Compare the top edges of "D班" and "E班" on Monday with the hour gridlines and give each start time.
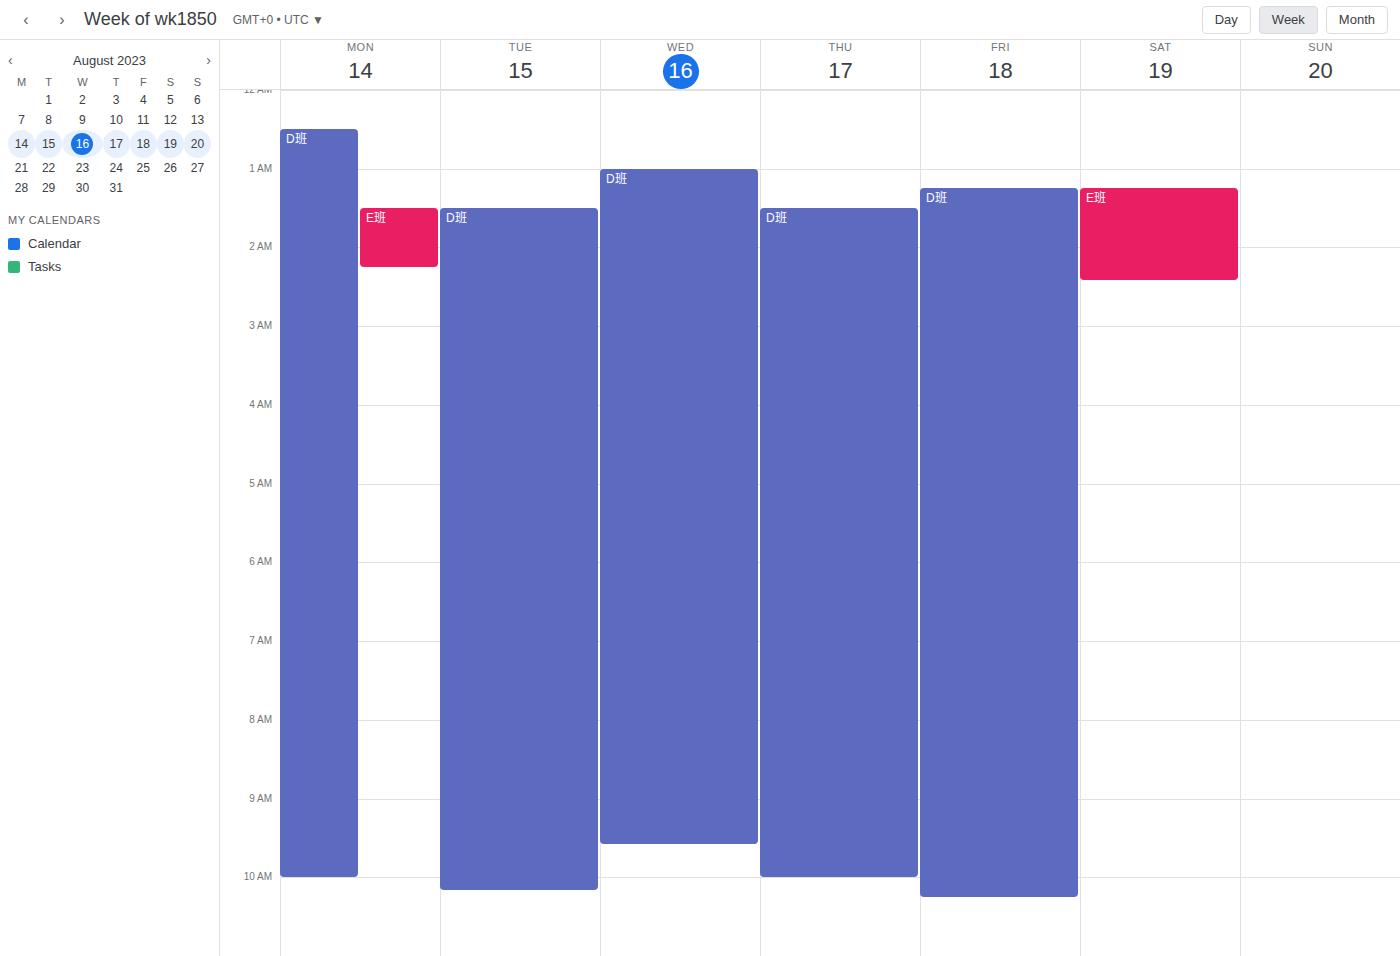
"D班": 12:30 AM, halfway between the 12 AM and 1 AM lines. "E班": 1:30 AM, halfway between the 1 AM and 2 AM lines.